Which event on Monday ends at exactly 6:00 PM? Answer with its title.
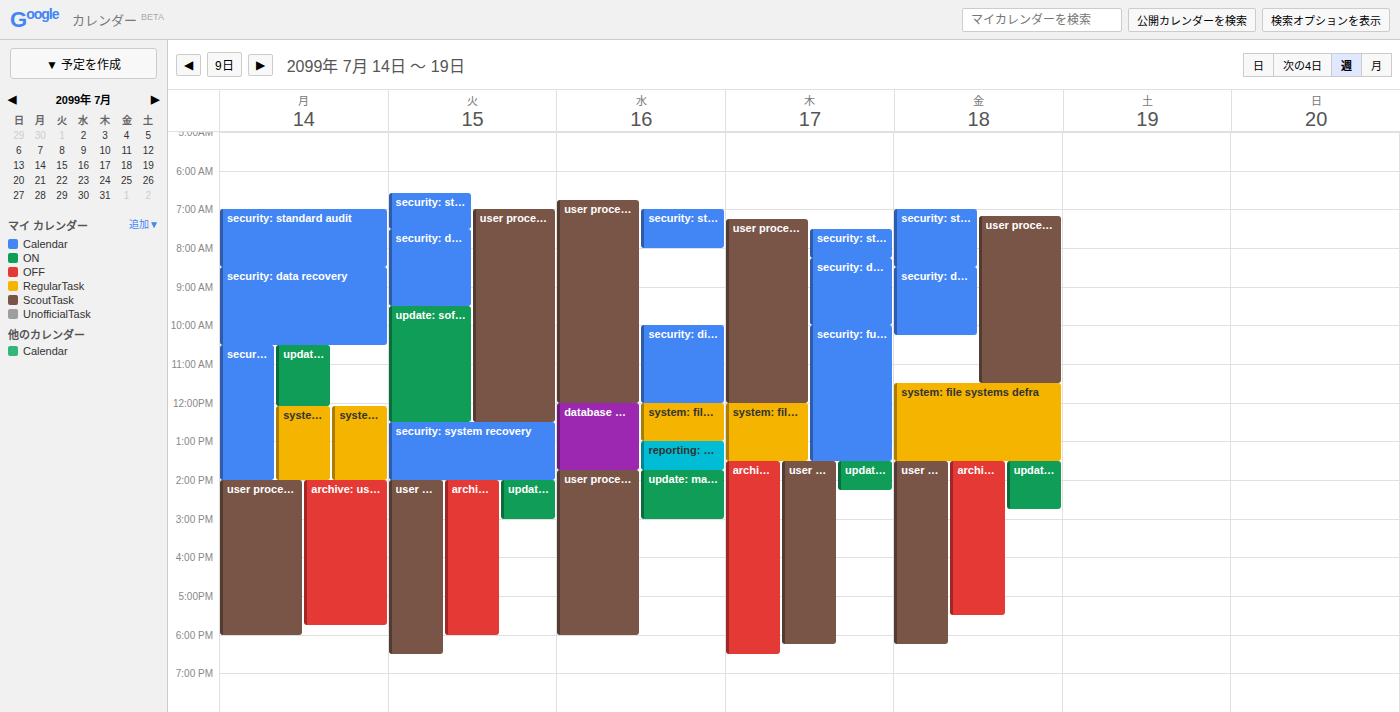
"user processes"